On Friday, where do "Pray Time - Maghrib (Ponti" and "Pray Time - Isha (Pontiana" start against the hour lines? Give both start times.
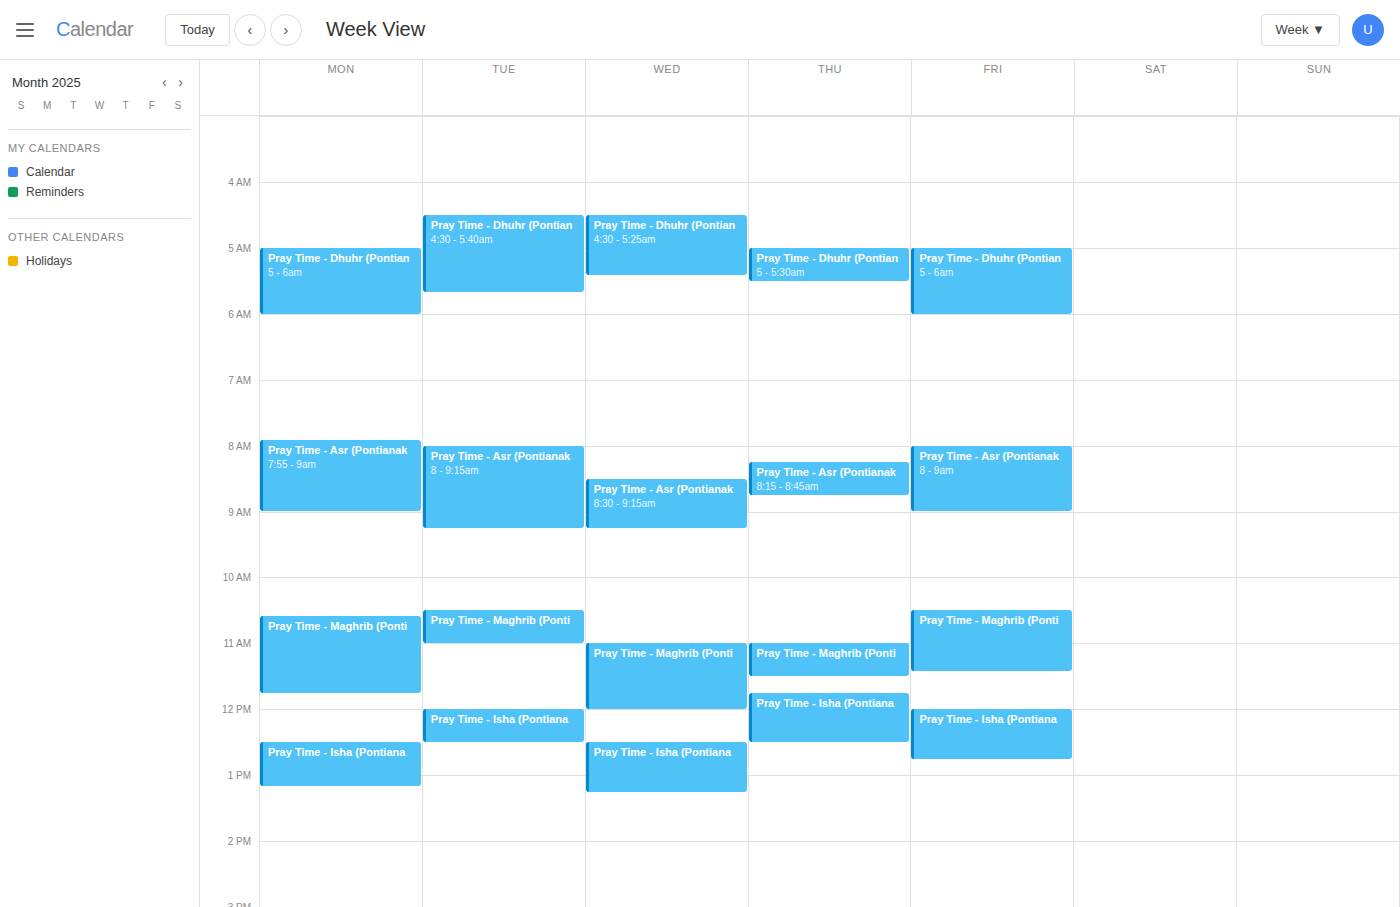
"Pray Time - Maghrib (Ponti": 10:30 AM, halfway between the 10 AM and 11 AM lines. "Pray Time - Isha (Pontiana": 12:00 PM, exactly on the 12 PM line.